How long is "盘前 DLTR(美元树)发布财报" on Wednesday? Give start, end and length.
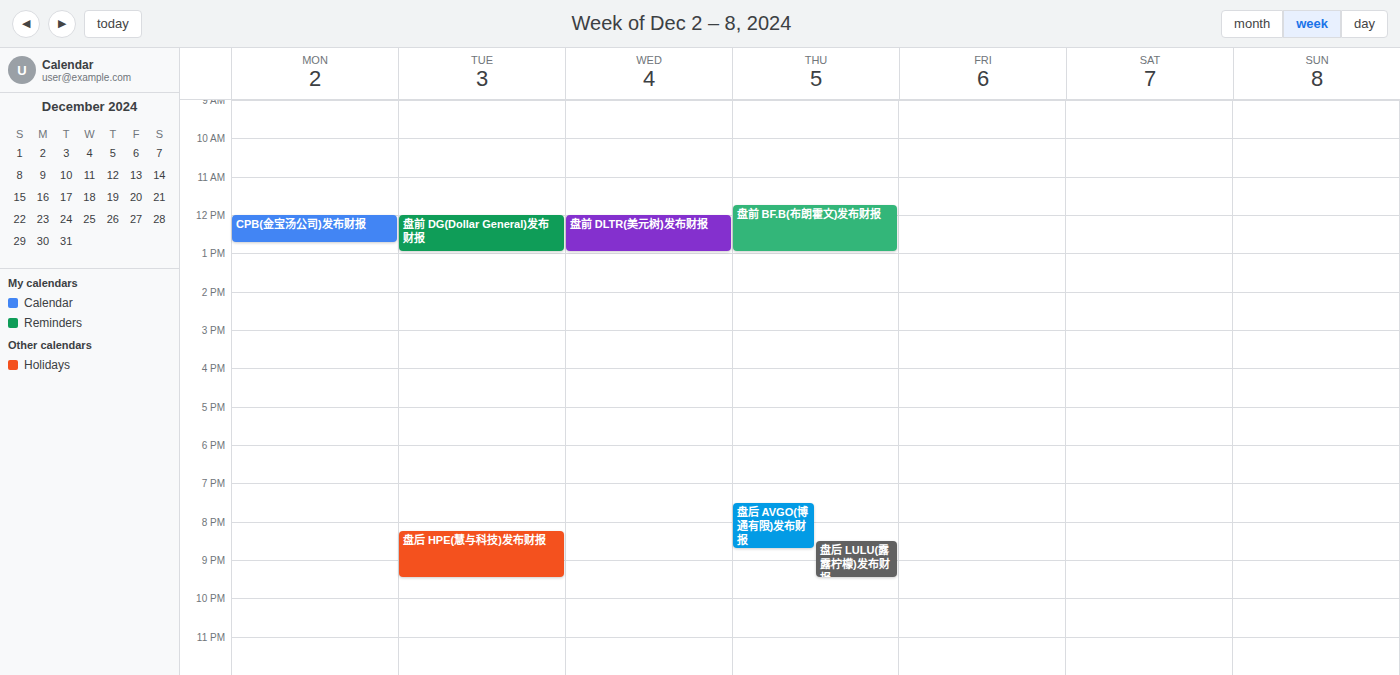
12:00 PM to 1:00 PM, 1 hour